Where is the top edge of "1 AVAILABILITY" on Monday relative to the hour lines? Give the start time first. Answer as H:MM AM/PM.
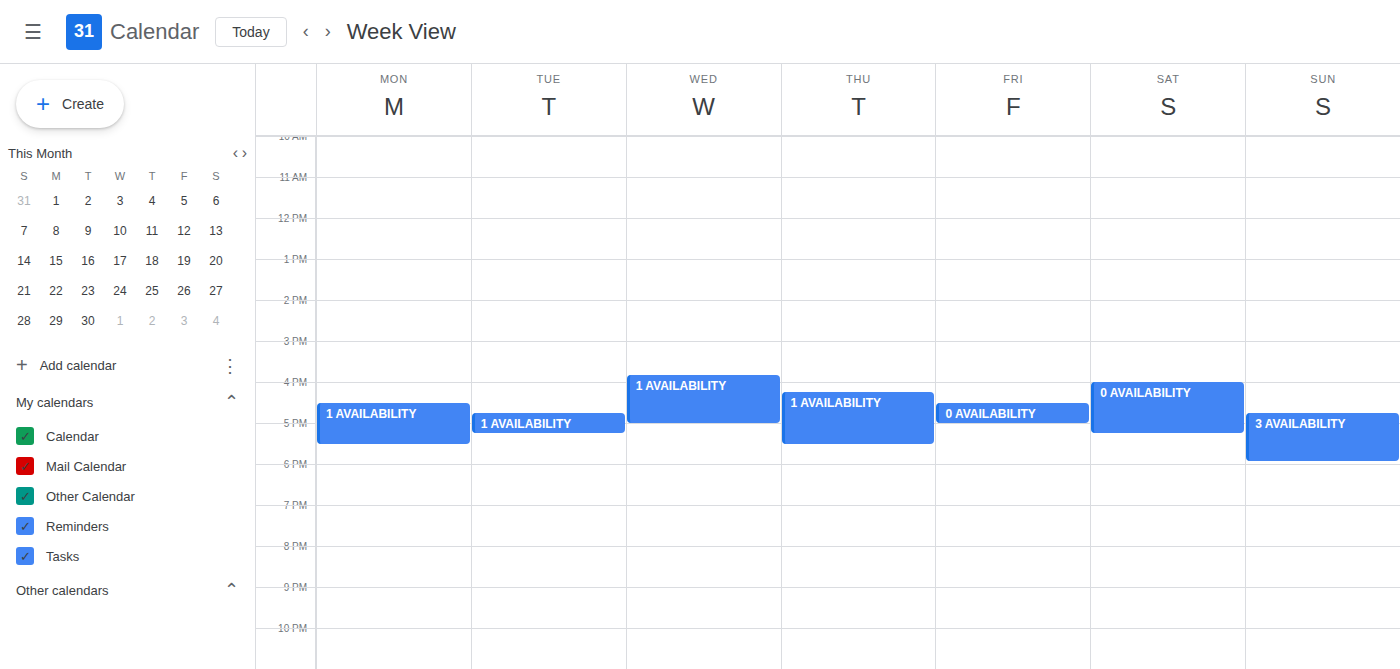
4:30 PM -- halfway between the 4 PM and 5 PM lines.